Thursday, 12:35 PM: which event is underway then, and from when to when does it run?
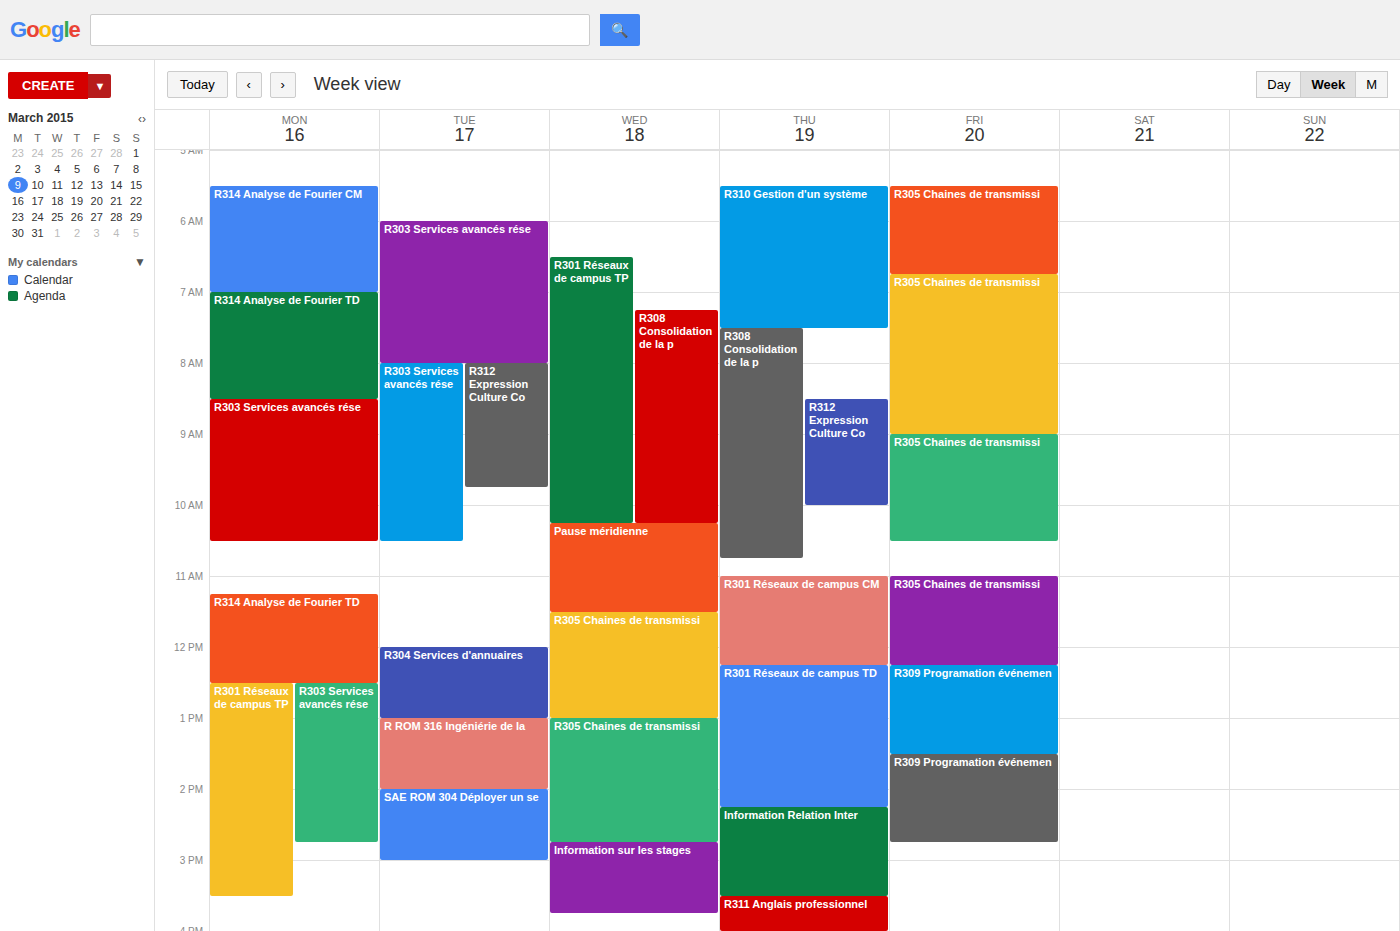
"R301 Réseaux de campus TD", 12:15 PM to 2:15 PM